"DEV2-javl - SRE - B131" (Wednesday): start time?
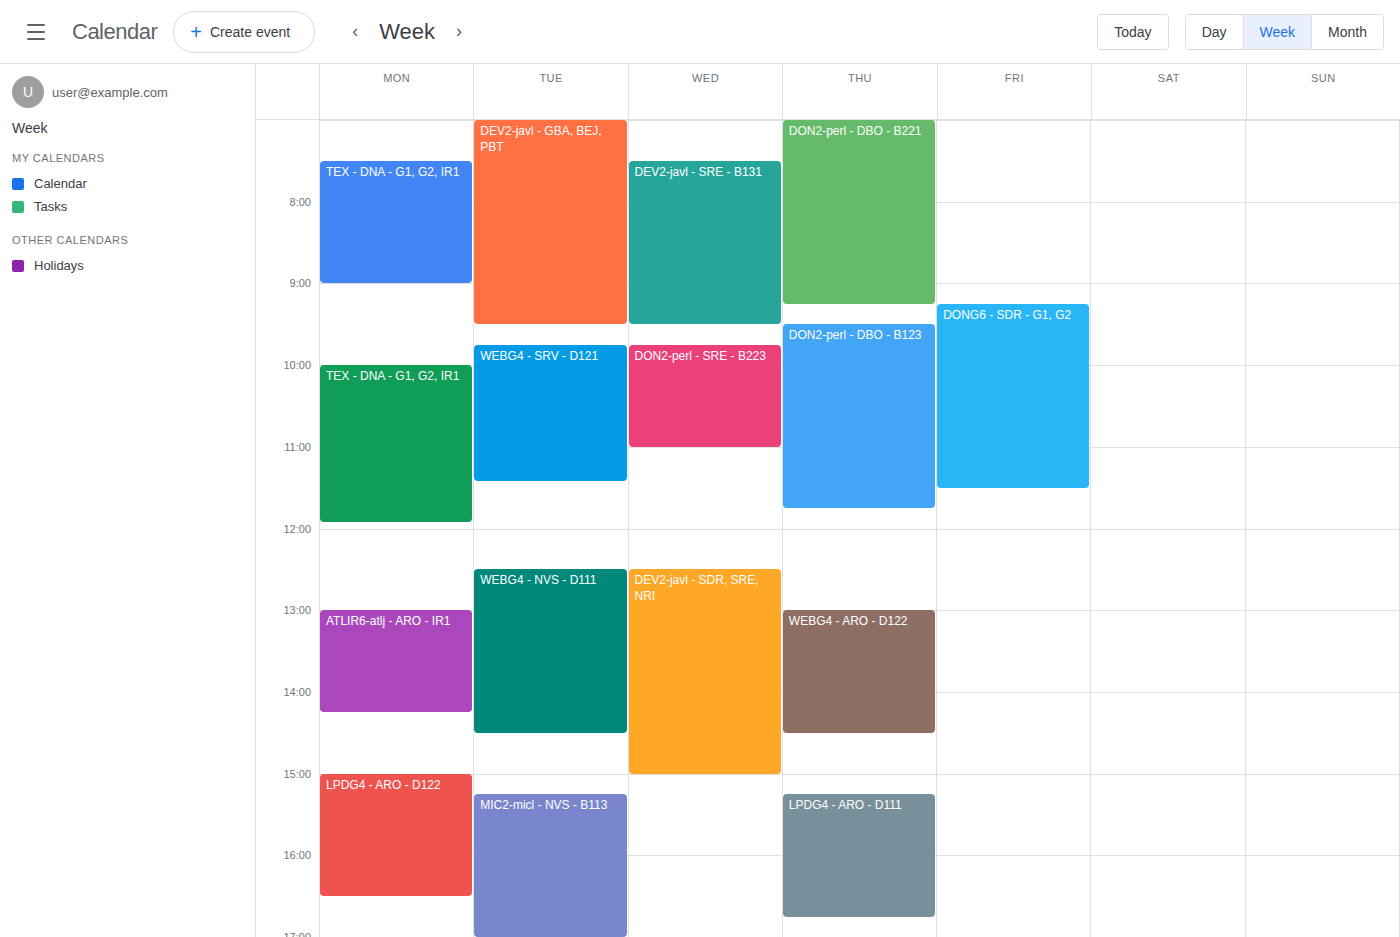
7:30 AM